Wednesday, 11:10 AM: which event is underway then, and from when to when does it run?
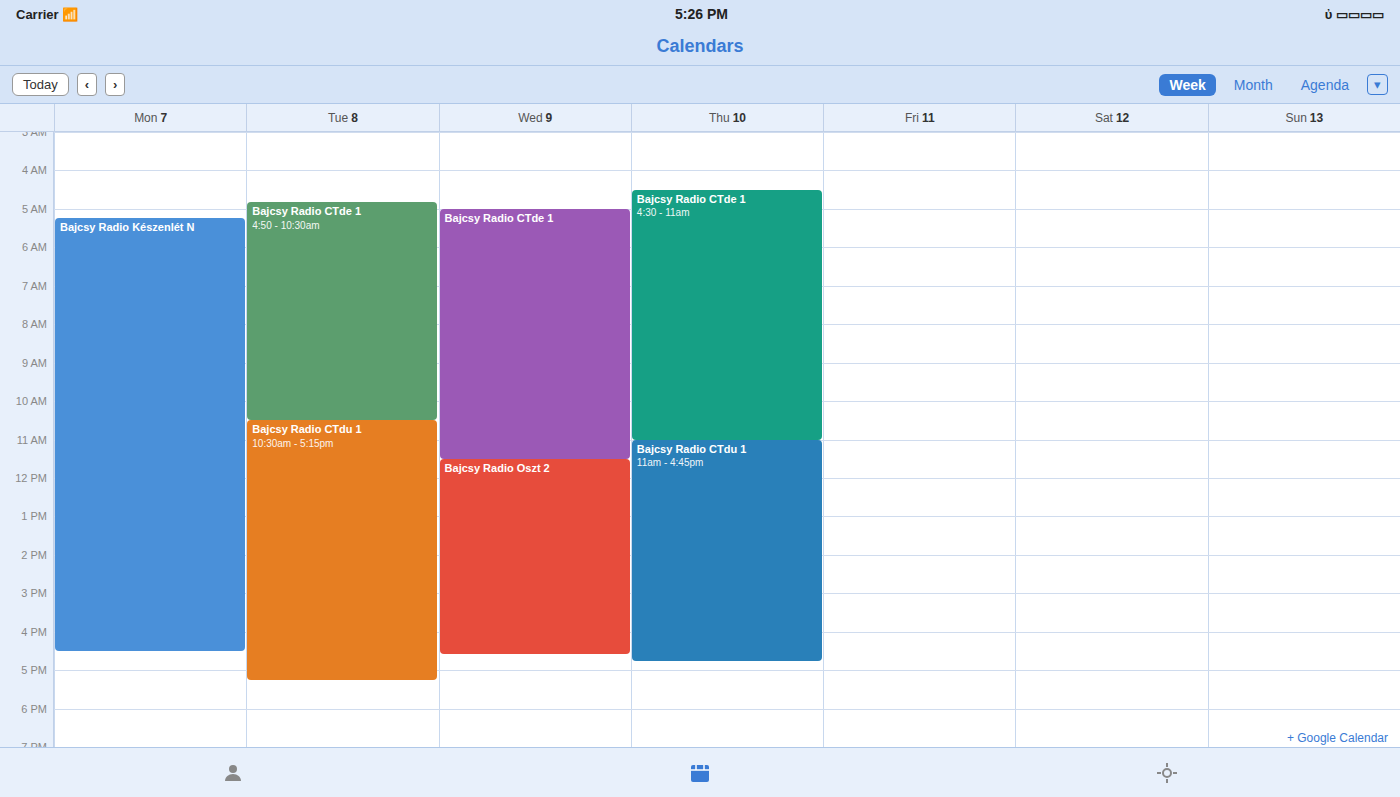
"Bajcsy Radio CTde 1", 5:00 AM to 11:30 AM